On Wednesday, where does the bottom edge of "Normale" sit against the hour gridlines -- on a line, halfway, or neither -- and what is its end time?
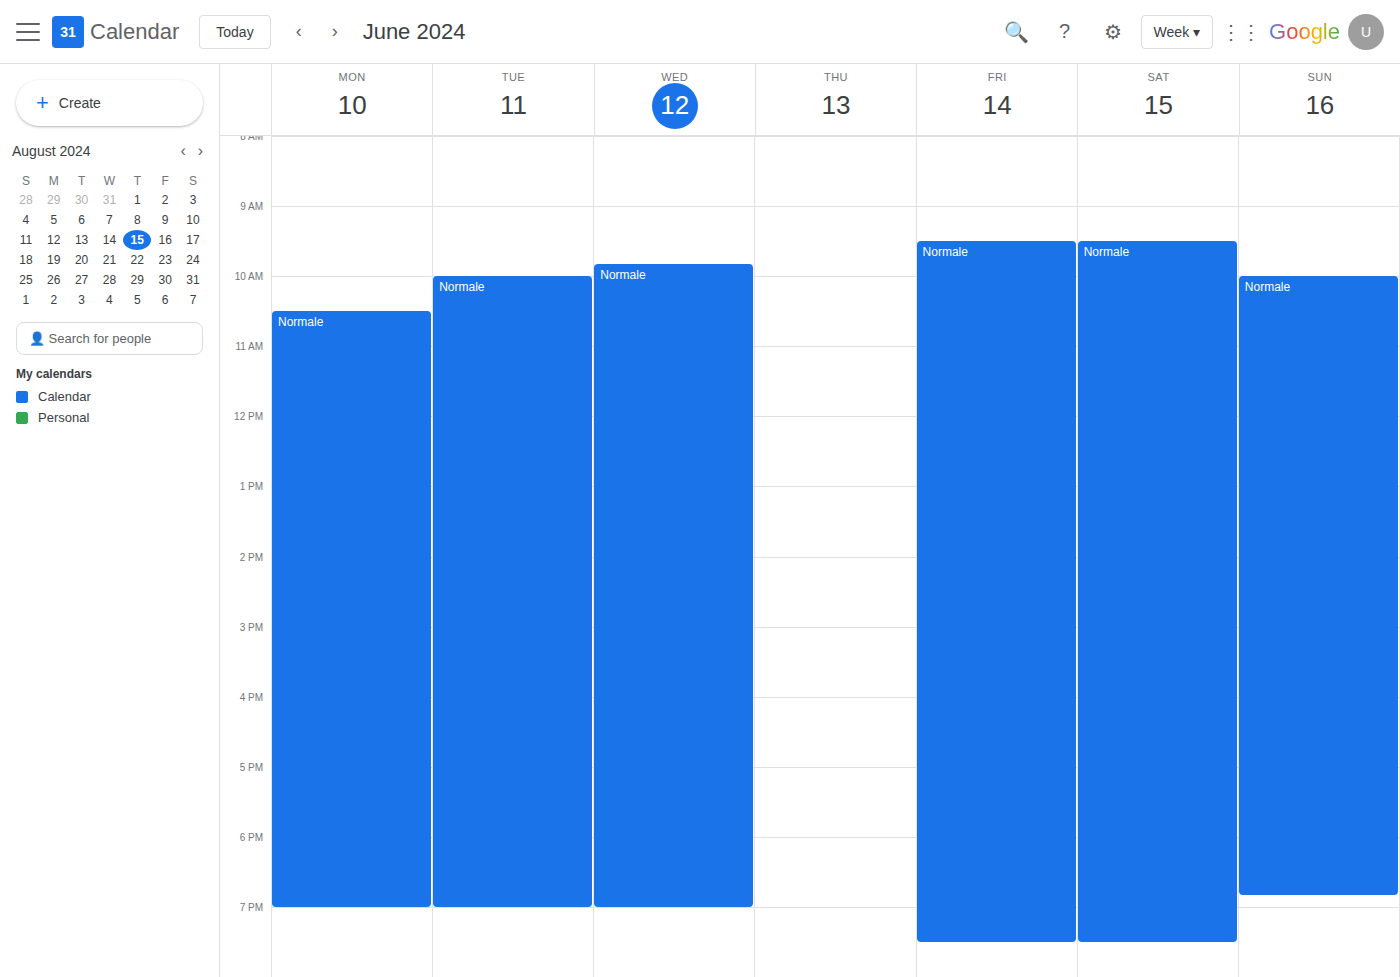
7:00 PM -- exactly on the 7 PM line.